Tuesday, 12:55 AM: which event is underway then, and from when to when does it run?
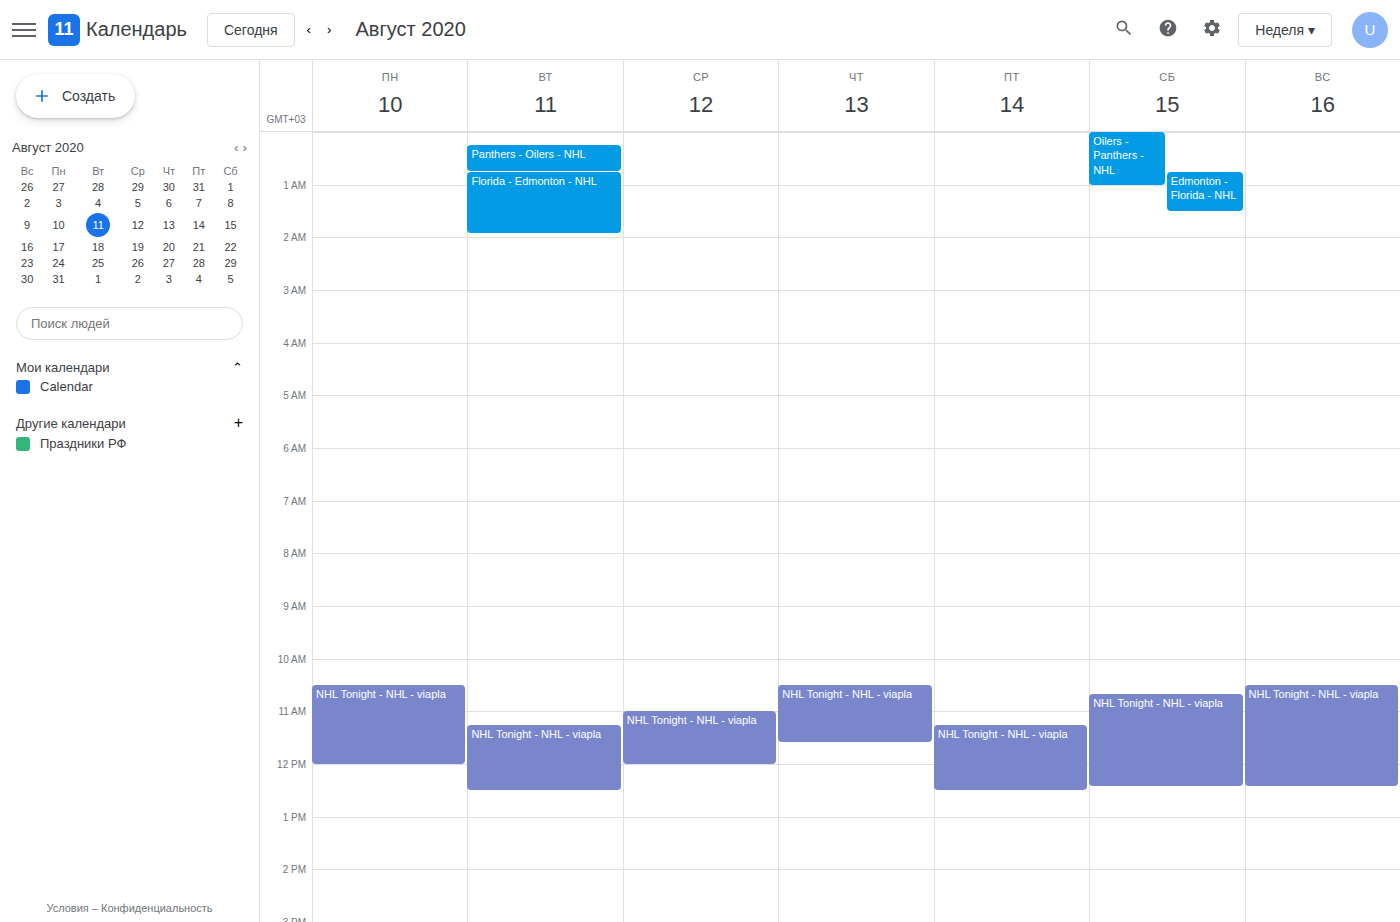
"Florida - Edmonton - NHL", 12:45 AM to 1:55 AM